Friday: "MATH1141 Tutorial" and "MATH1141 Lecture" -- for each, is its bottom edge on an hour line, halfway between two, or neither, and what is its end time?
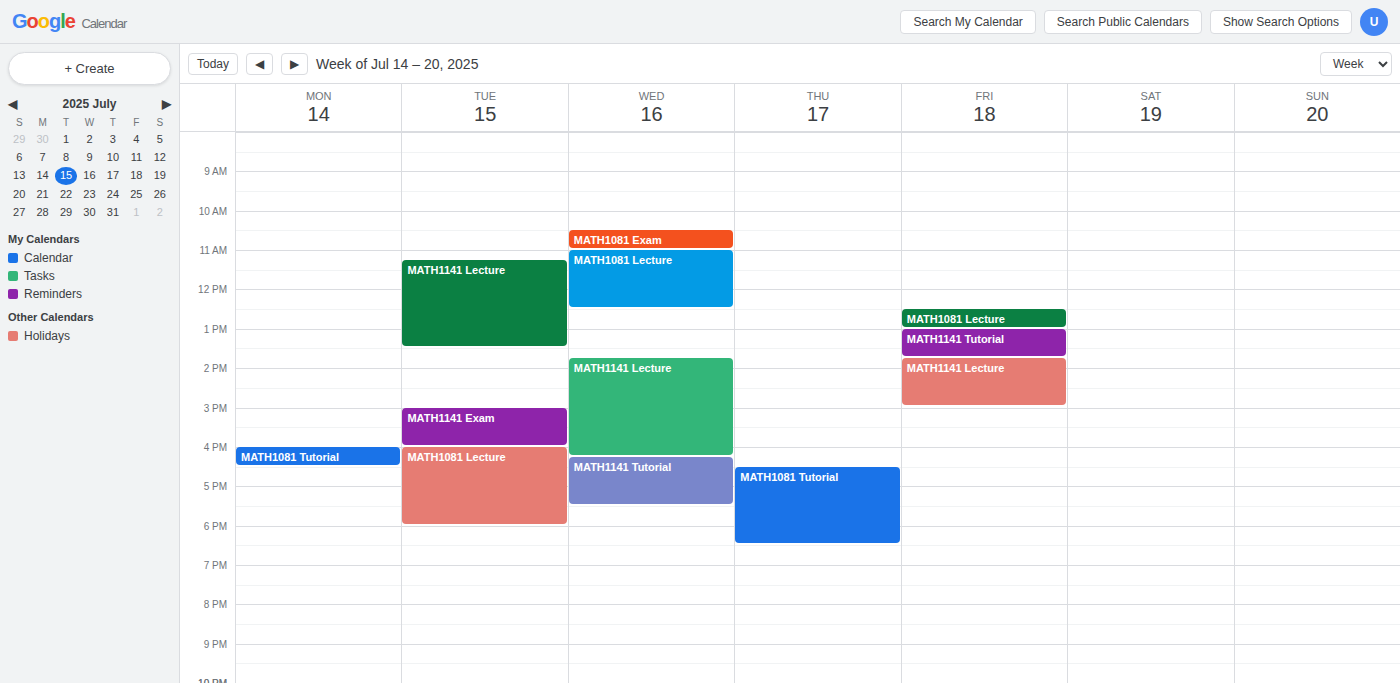
"MATH1141 Tutorial": 1:45 PM, neither: three quarters of the way from the 1 PM line to the 2 PM line. "MATH1141 Lecture": 3:00 PM, exactly on the 3 PM line.